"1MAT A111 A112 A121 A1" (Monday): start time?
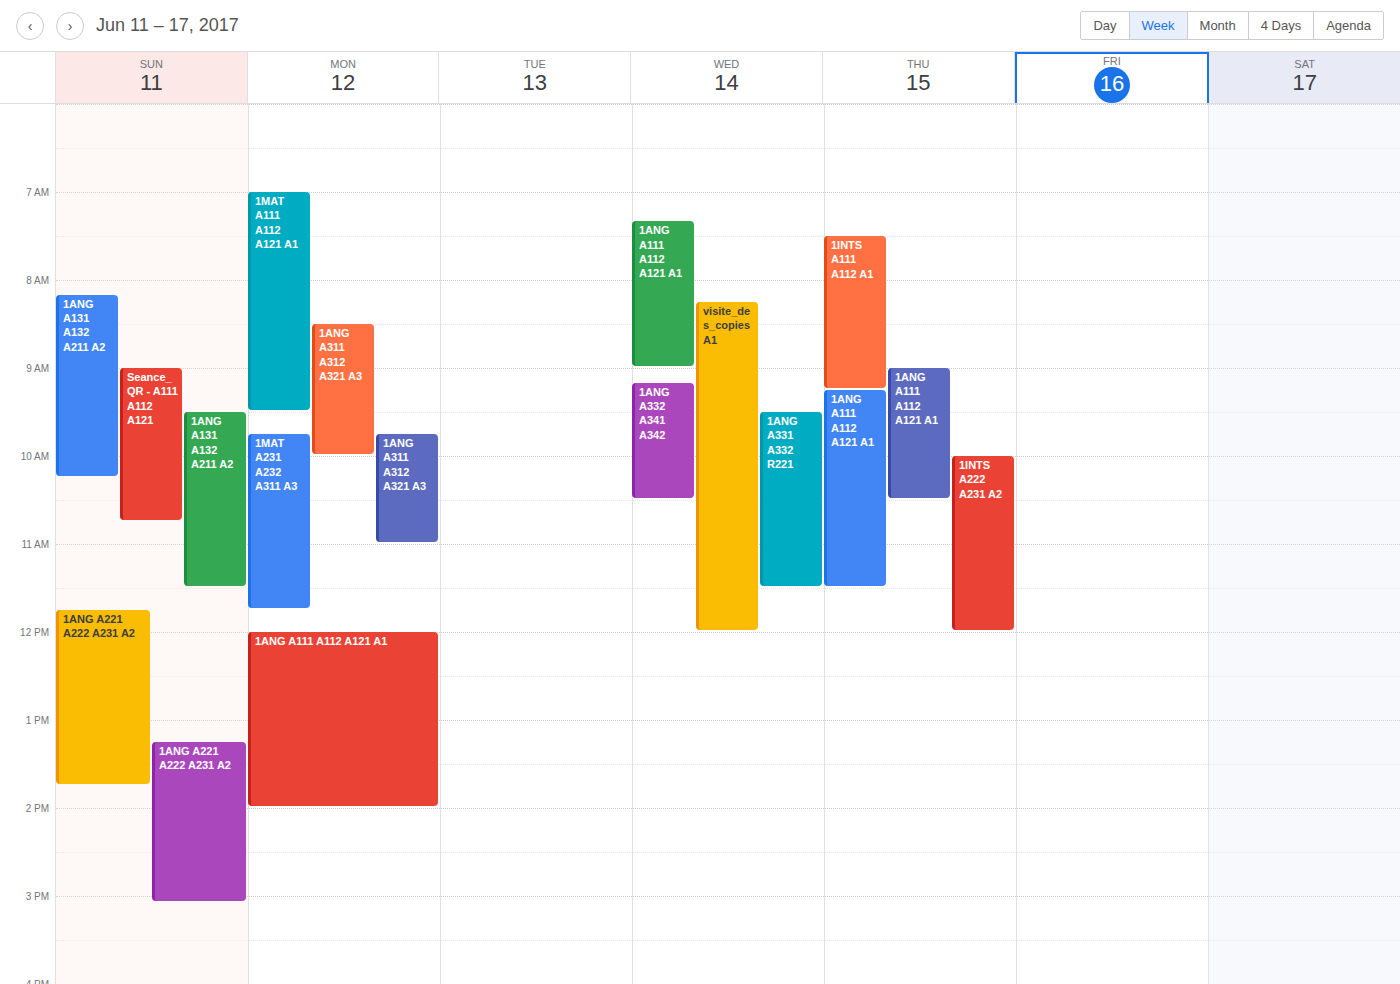
7:00 AM